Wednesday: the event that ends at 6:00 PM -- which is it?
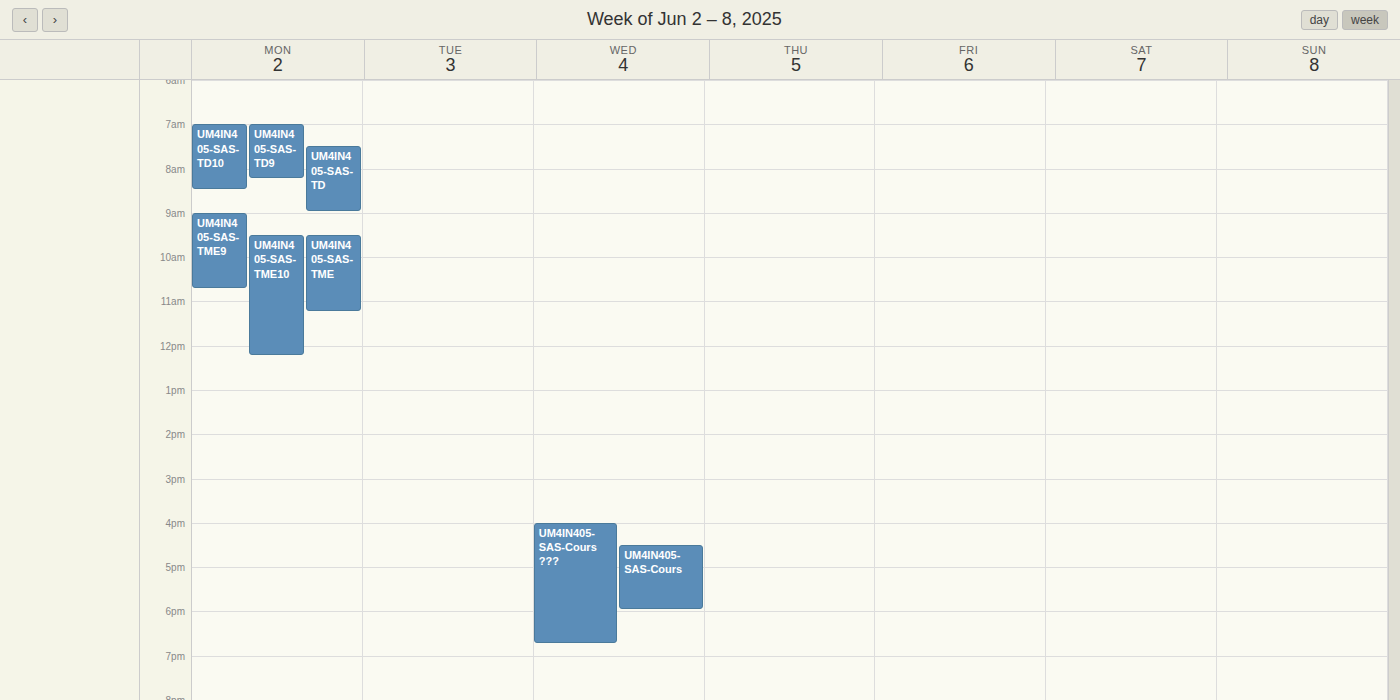
"UM4IN405-SAS-Cours"